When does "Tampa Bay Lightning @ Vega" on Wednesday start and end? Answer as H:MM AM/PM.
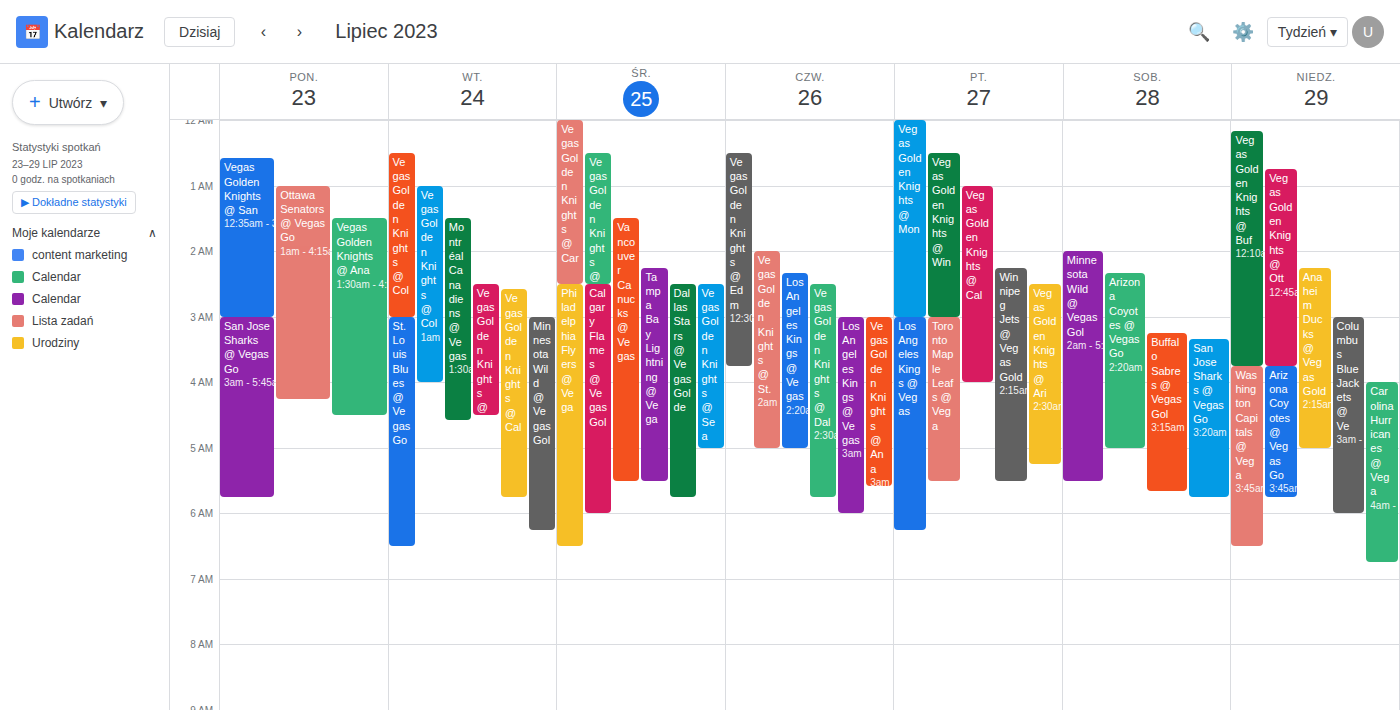
2:15 AM to 5:30 AM